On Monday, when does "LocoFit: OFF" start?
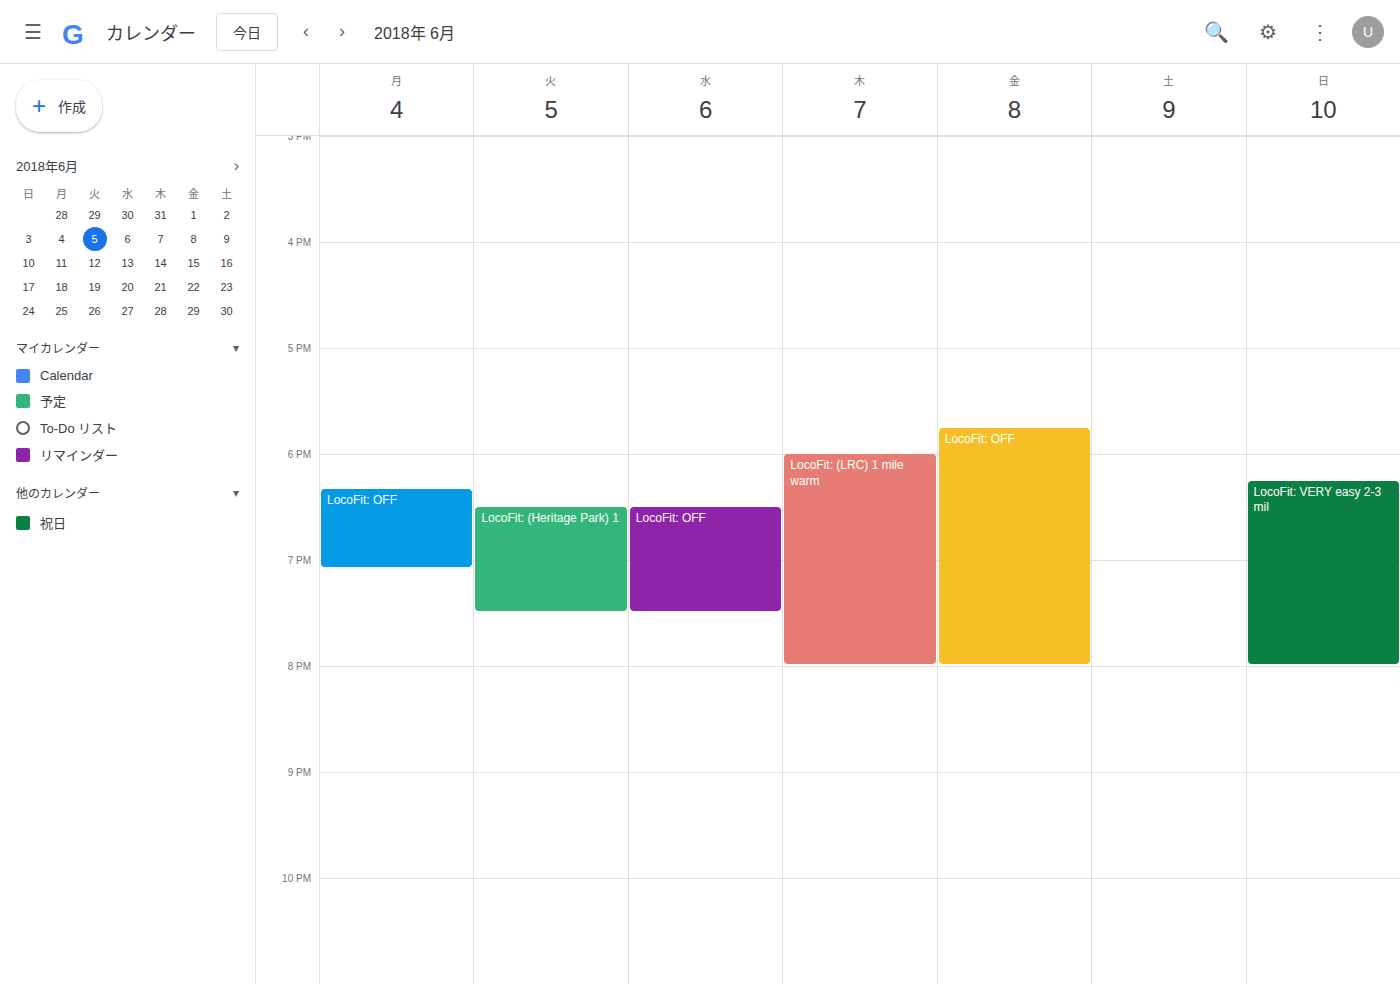
6:20 PM